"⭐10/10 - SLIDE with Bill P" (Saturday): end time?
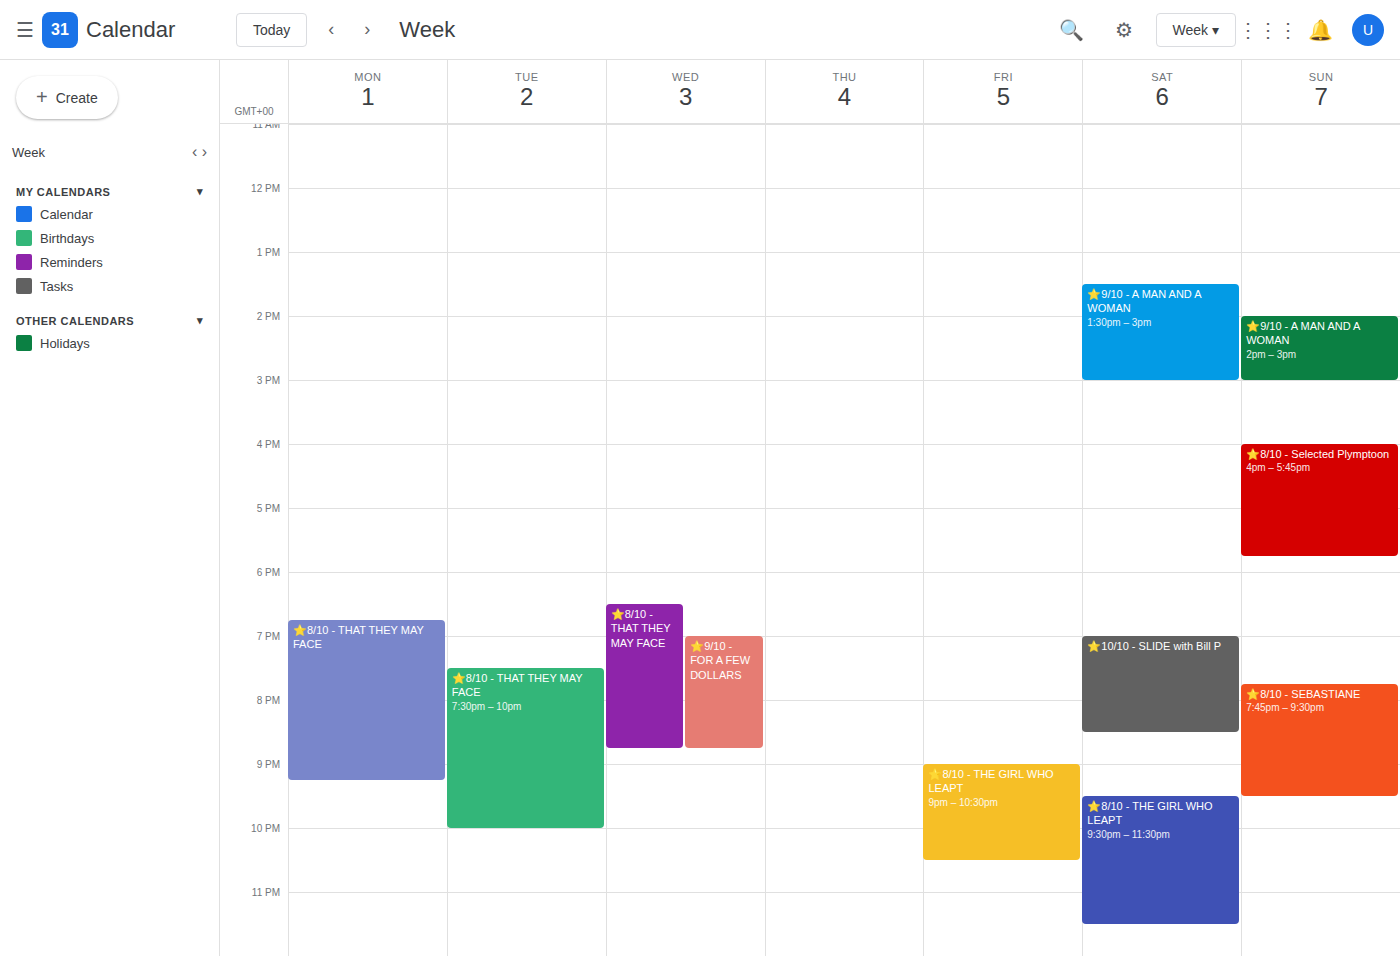
20:30